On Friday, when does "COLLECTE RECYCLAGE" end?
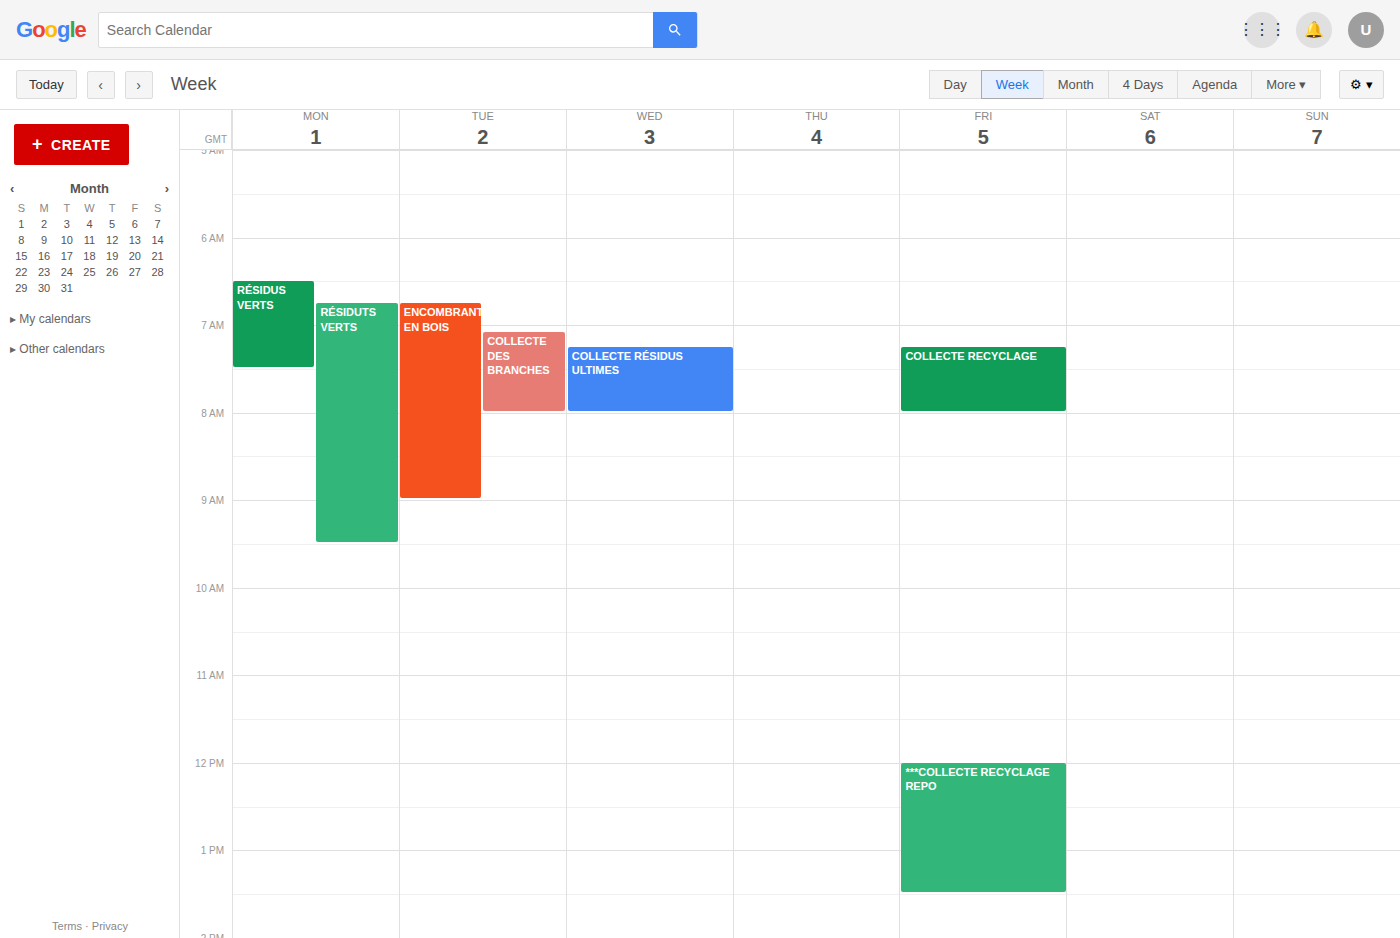
8:00 AM